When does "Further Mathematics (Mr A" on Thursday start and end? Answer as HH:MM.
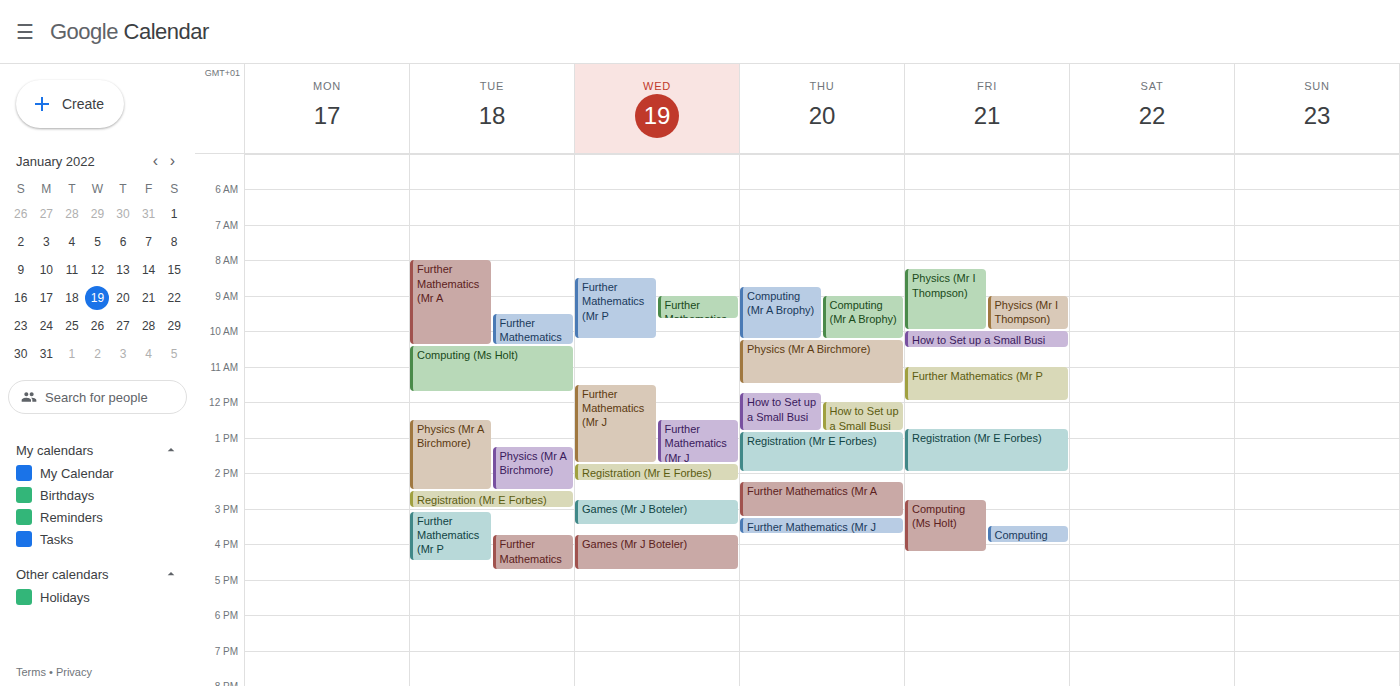
14:15 to 15:15